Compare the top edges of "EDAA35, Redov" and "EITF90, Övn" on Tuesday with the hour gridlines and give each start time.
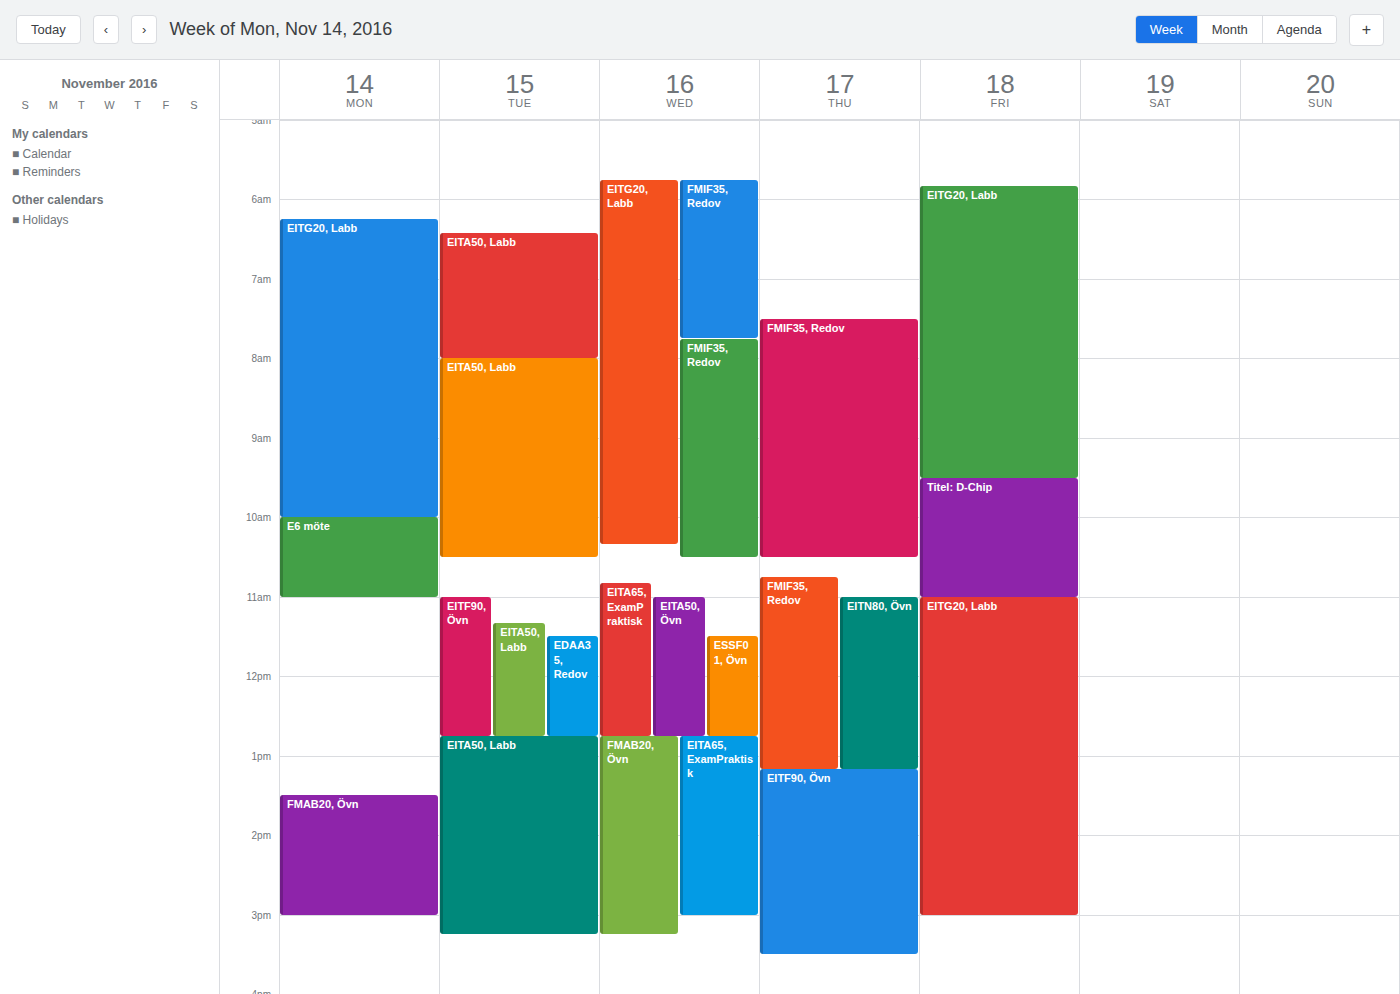
"EDAA35, Redov": 11:30 AM, halfway between the 11 AM and 12 PM lines. "EITF90, Övn": 11:00 AM, exactly on the 11 AM line.